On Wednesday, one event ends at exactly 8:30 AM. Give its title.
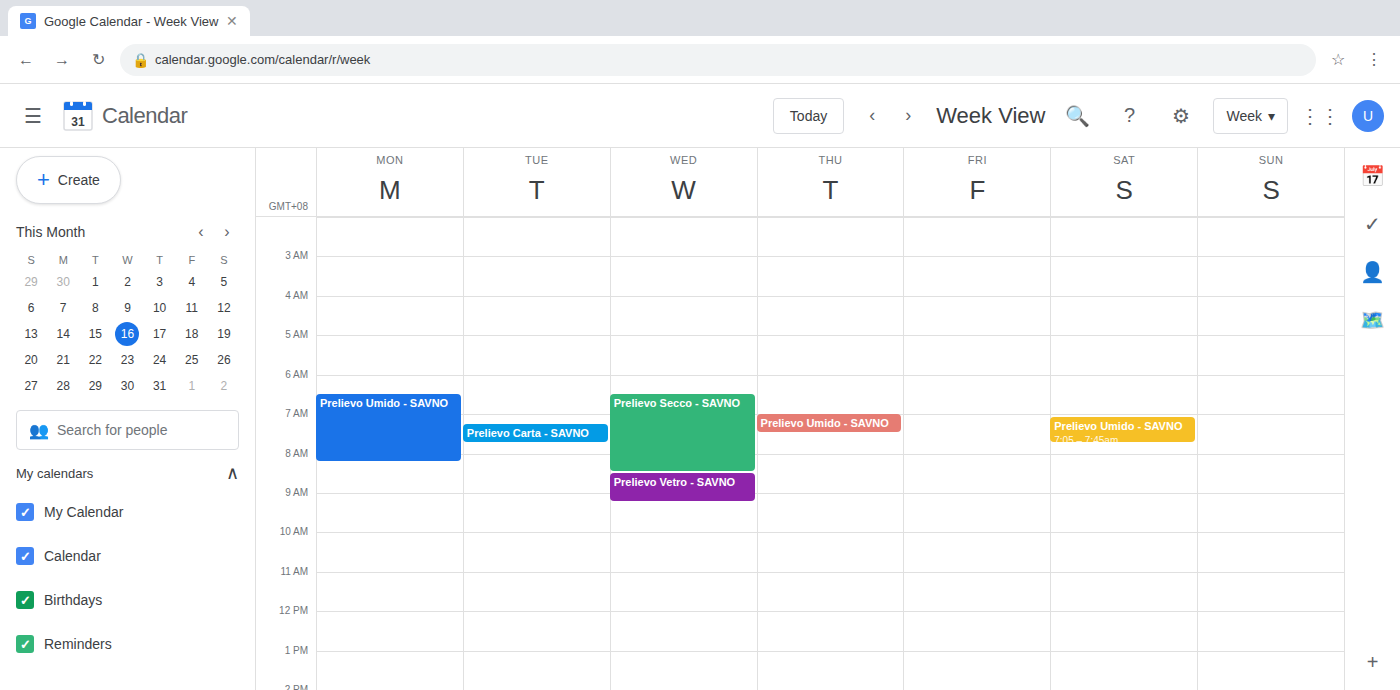
"Prelievo Secco - SAVNO"